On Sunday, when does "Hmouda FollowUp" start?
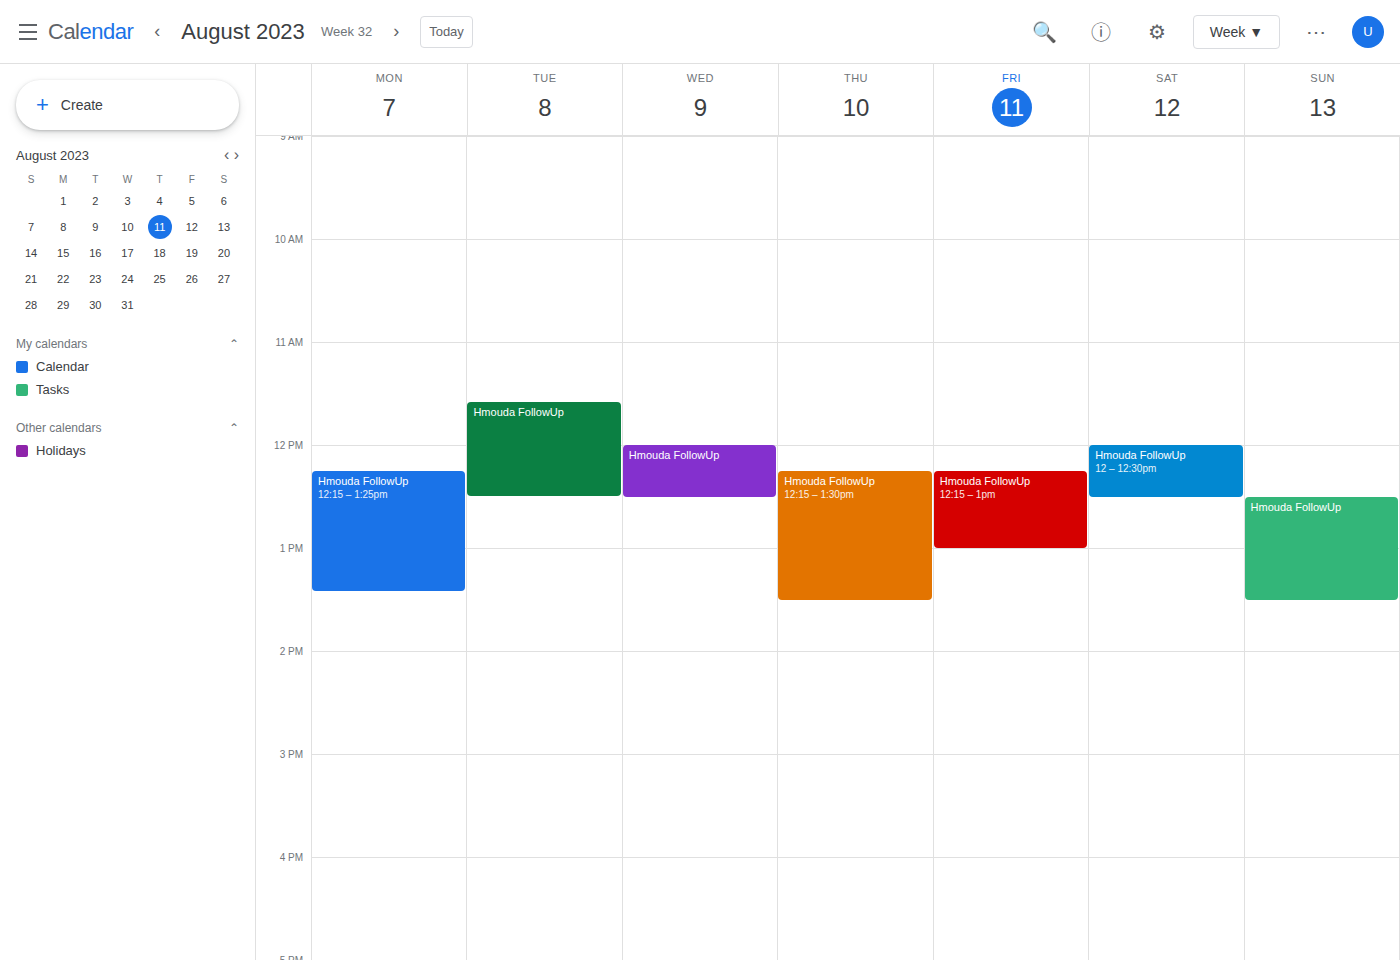
12:30 PM